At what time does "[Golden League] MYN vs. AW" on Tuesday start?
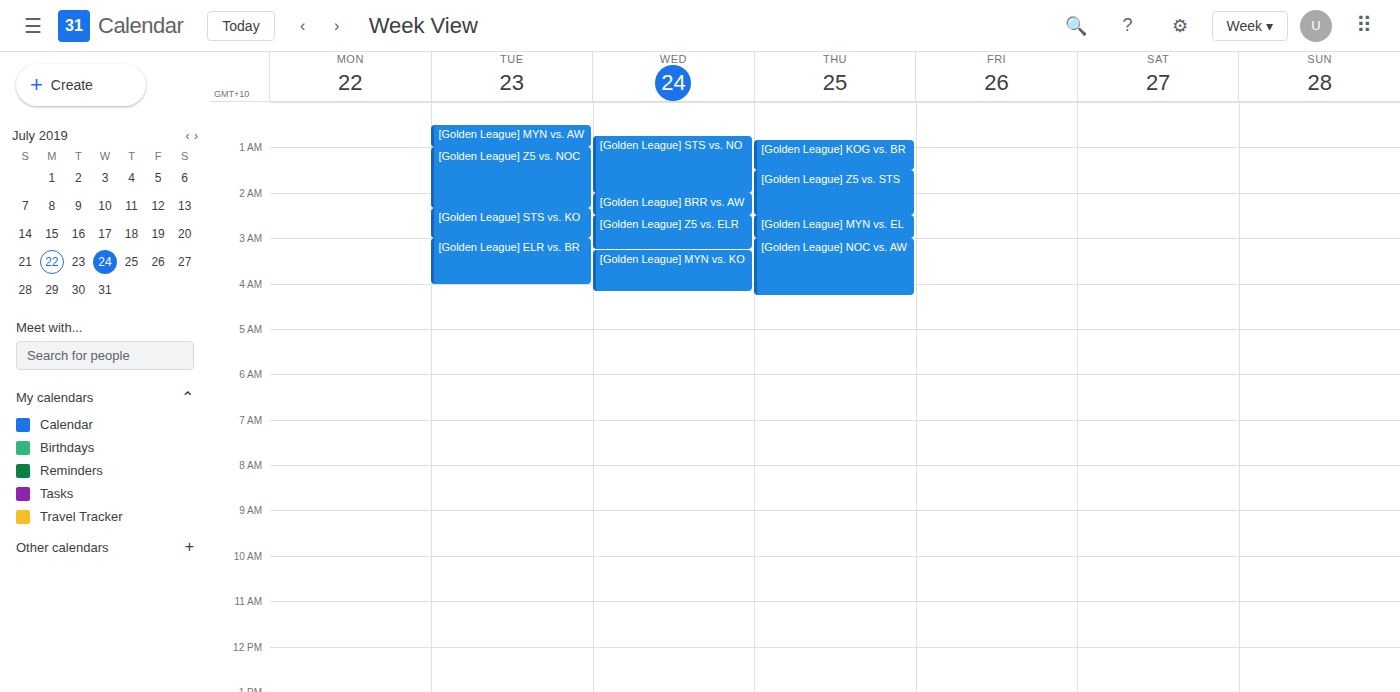
12:30 AM